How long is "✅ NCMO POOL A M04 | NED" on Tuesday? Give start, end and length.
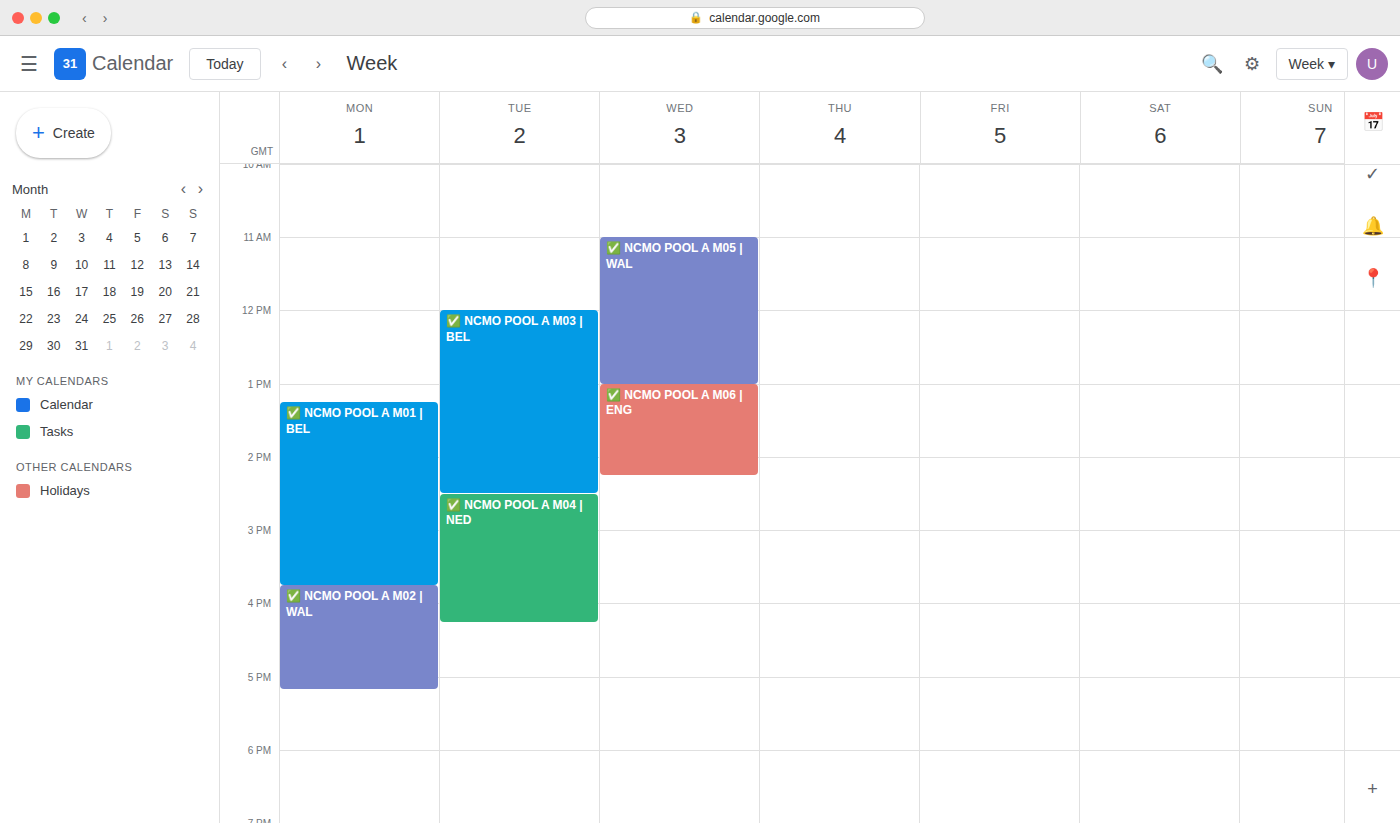
14:30 to 16:15, 1 hour 45 minutes